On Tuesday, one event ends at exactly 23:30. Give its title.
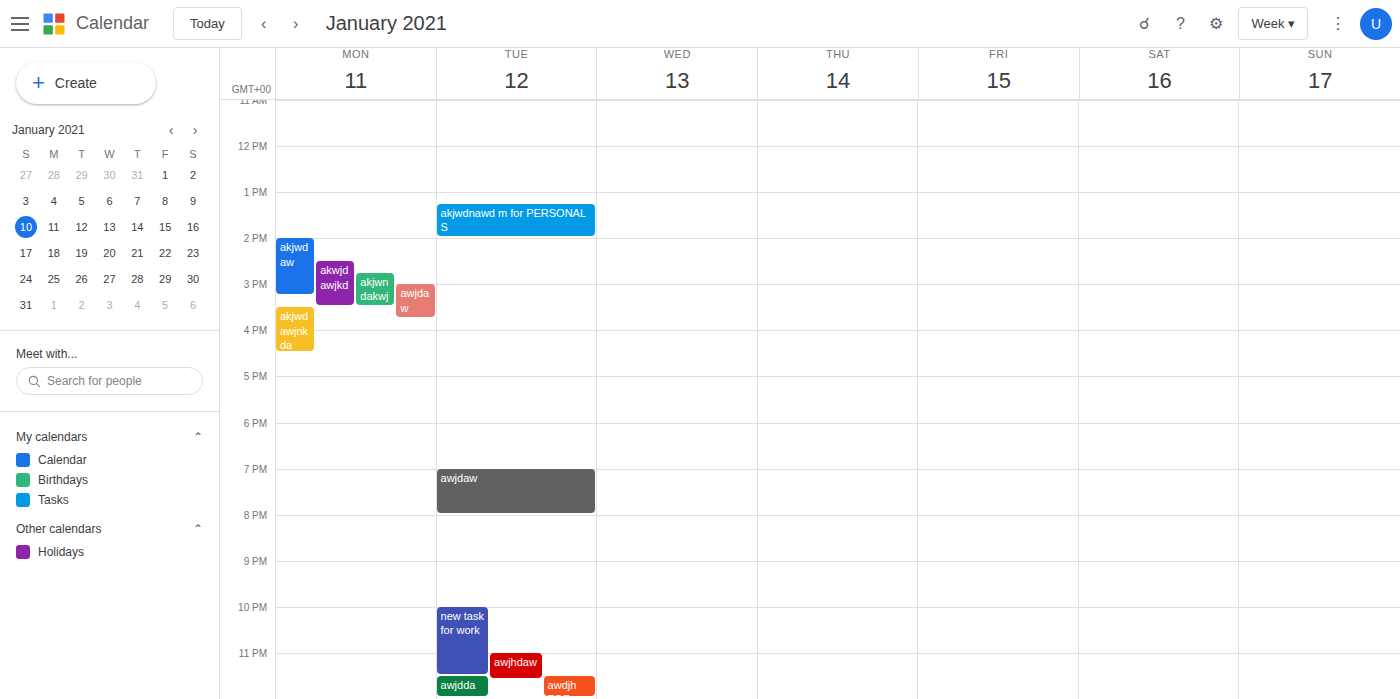
"new task for work"